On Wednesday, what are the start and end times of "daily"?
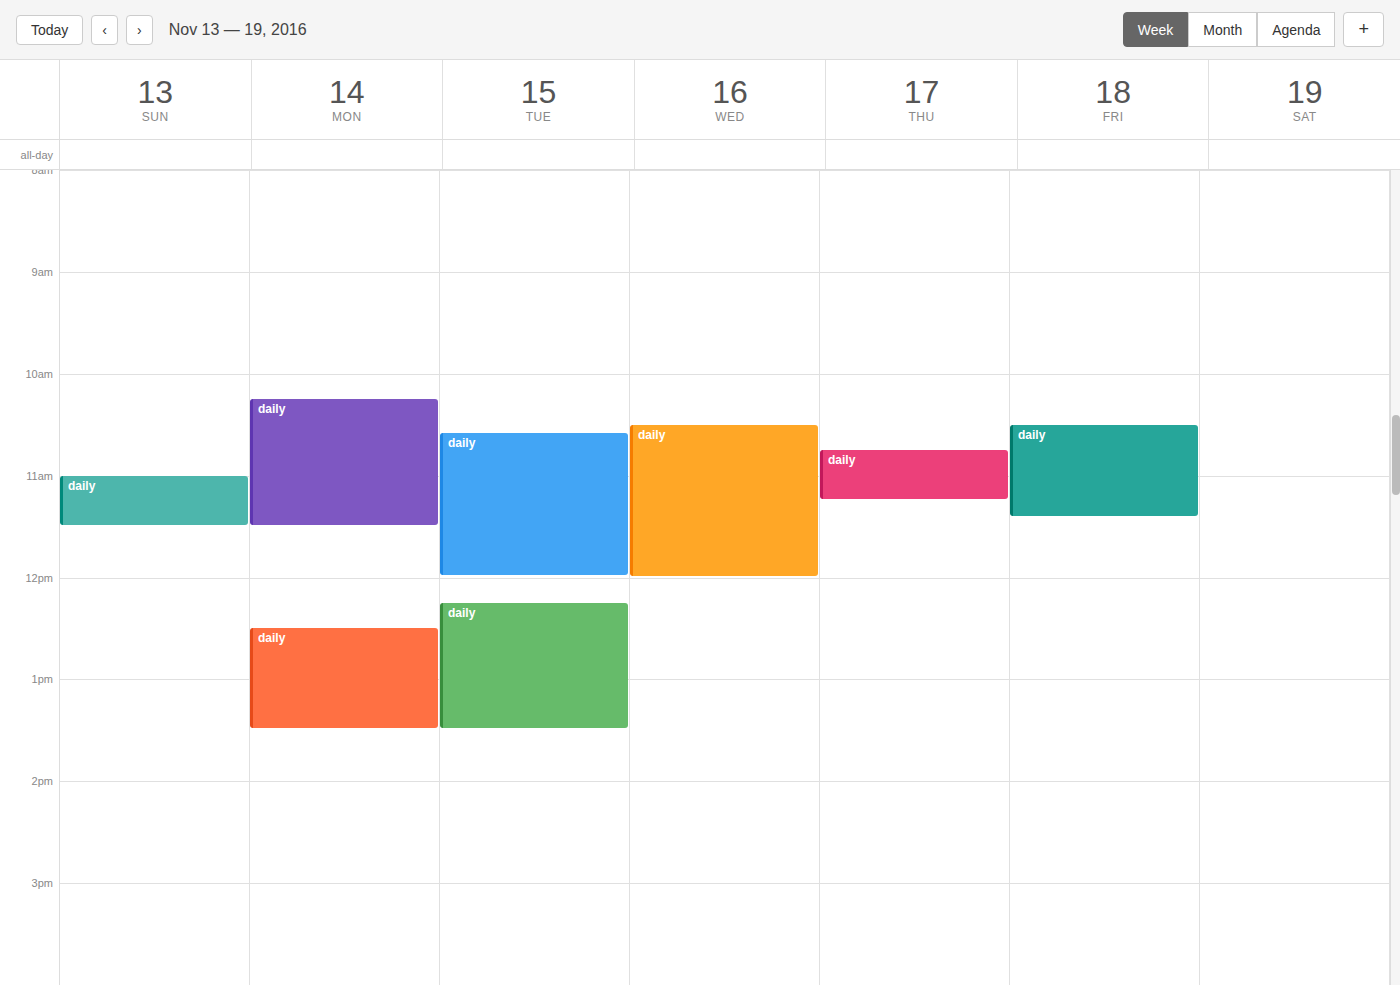
10:30 AM to 12:00 PM